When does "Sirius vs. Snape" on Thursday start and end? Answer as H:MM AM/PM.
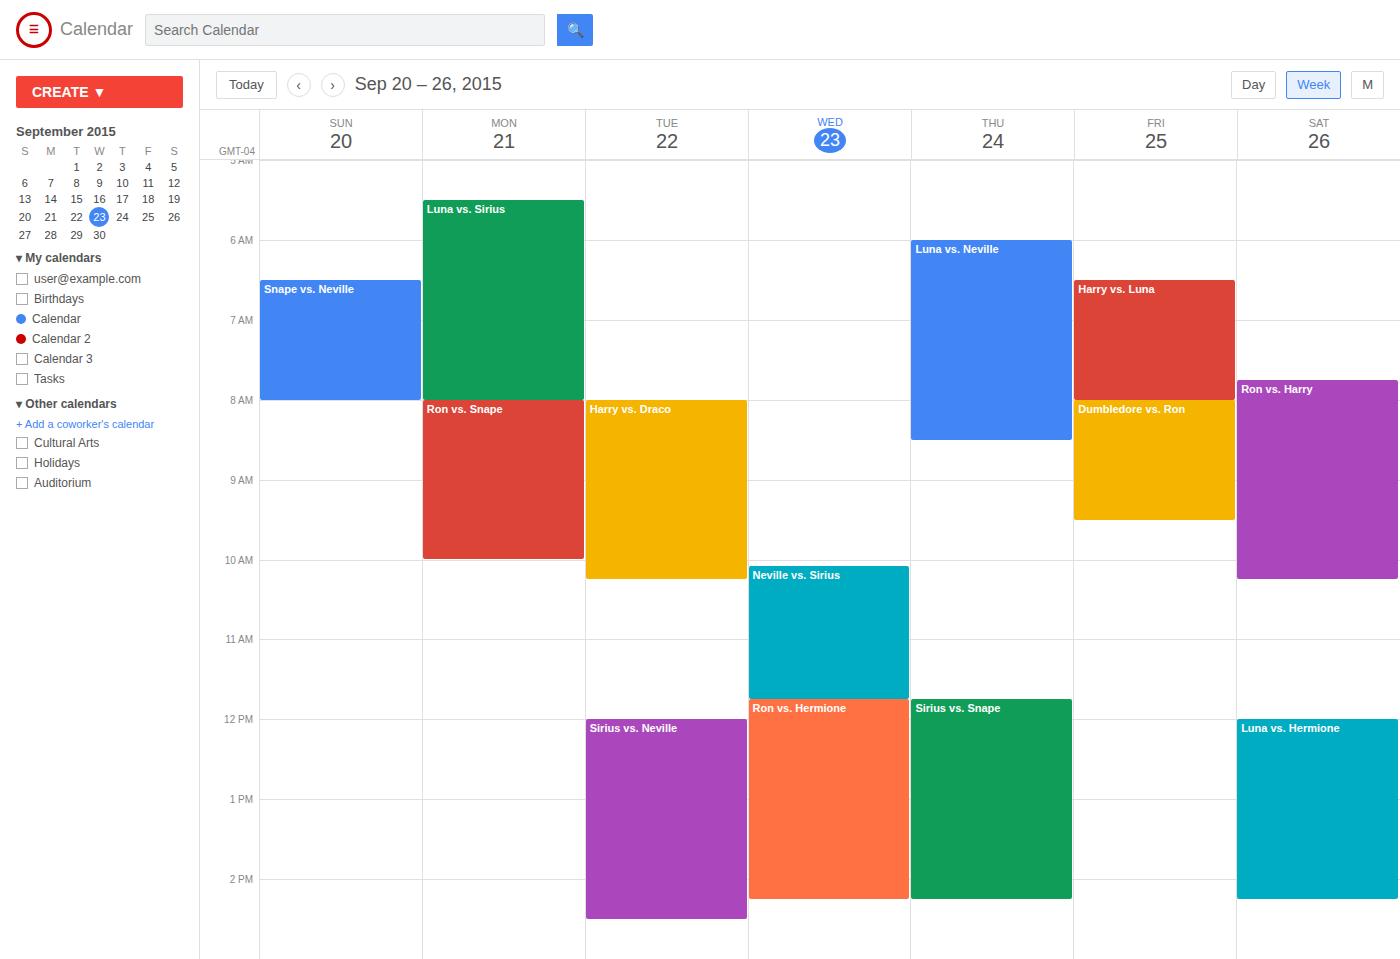
11:45 AM to 2:15 PM